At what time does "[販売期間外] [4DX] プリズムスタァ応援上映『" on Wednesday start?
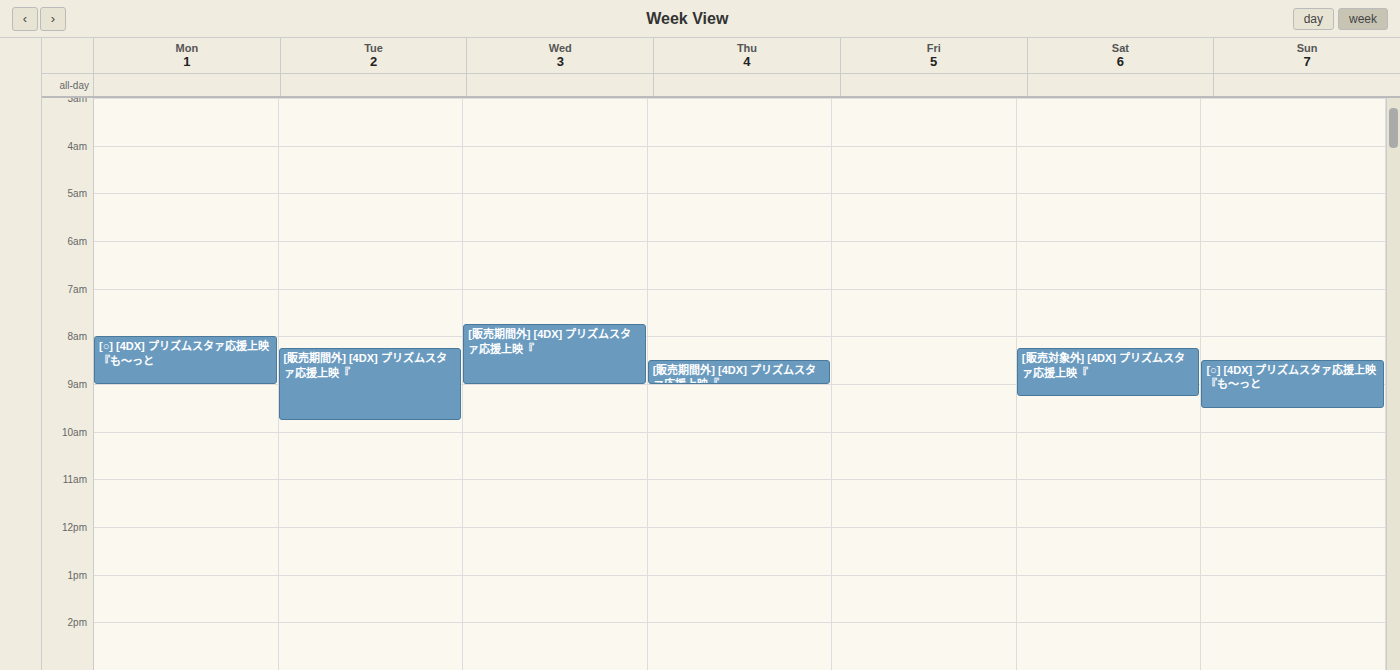
7:45 AM